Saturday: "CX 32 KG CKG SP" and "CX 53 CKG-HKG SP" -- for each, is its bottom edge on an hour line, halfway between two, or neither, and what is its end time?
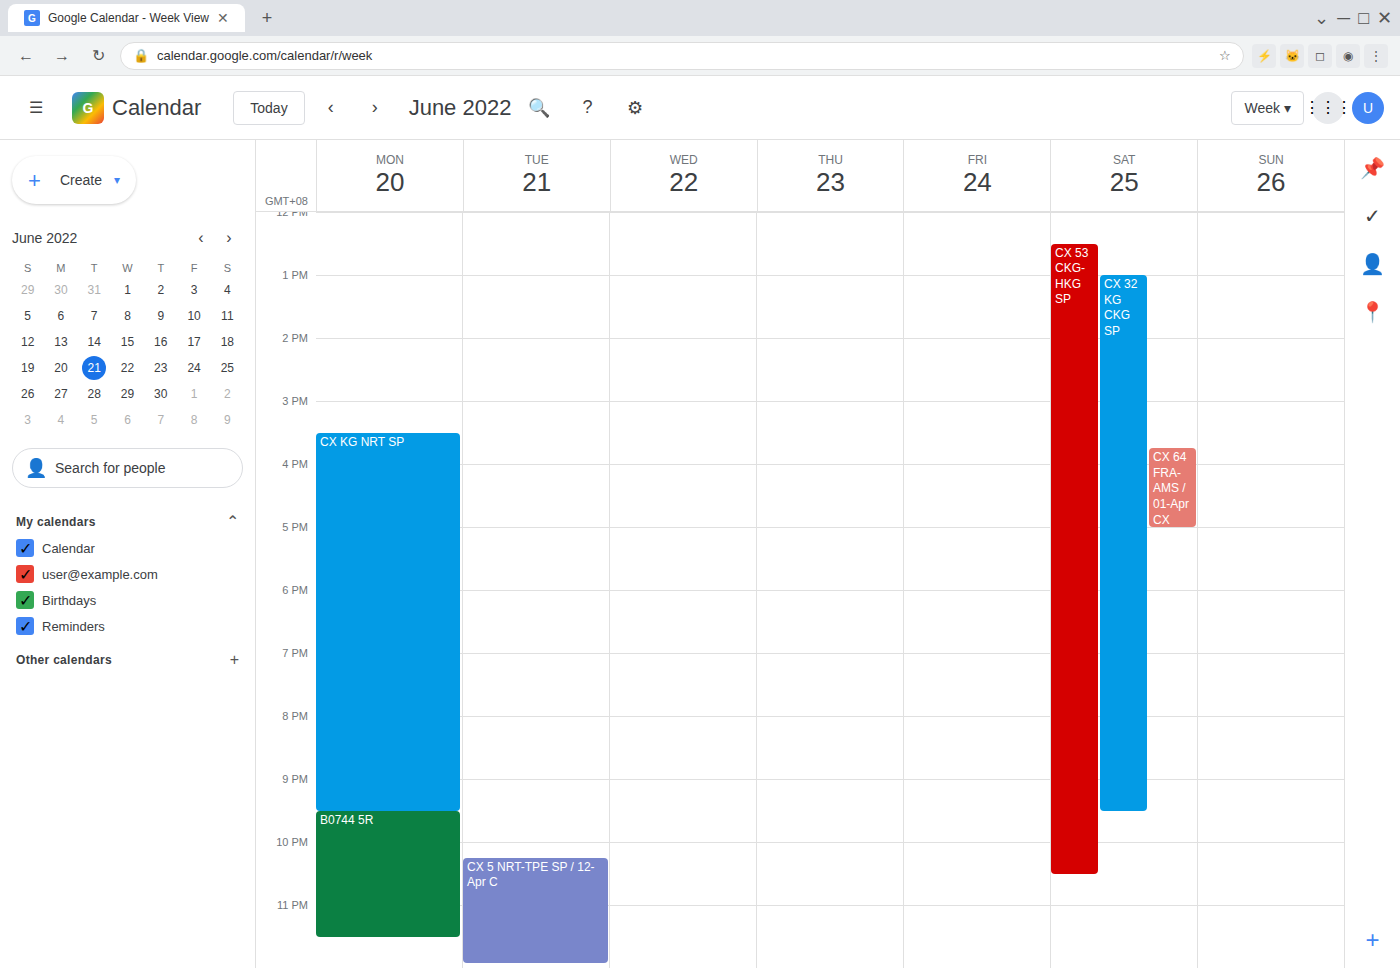
"CX 32 KG CKG SP": 9:30 PM, halfway between the 9 PM and 10 PM lines. "CX 53 CKG-HKG SP": 10:30 PM, halfway between the 10 PM and 11 PM lines.